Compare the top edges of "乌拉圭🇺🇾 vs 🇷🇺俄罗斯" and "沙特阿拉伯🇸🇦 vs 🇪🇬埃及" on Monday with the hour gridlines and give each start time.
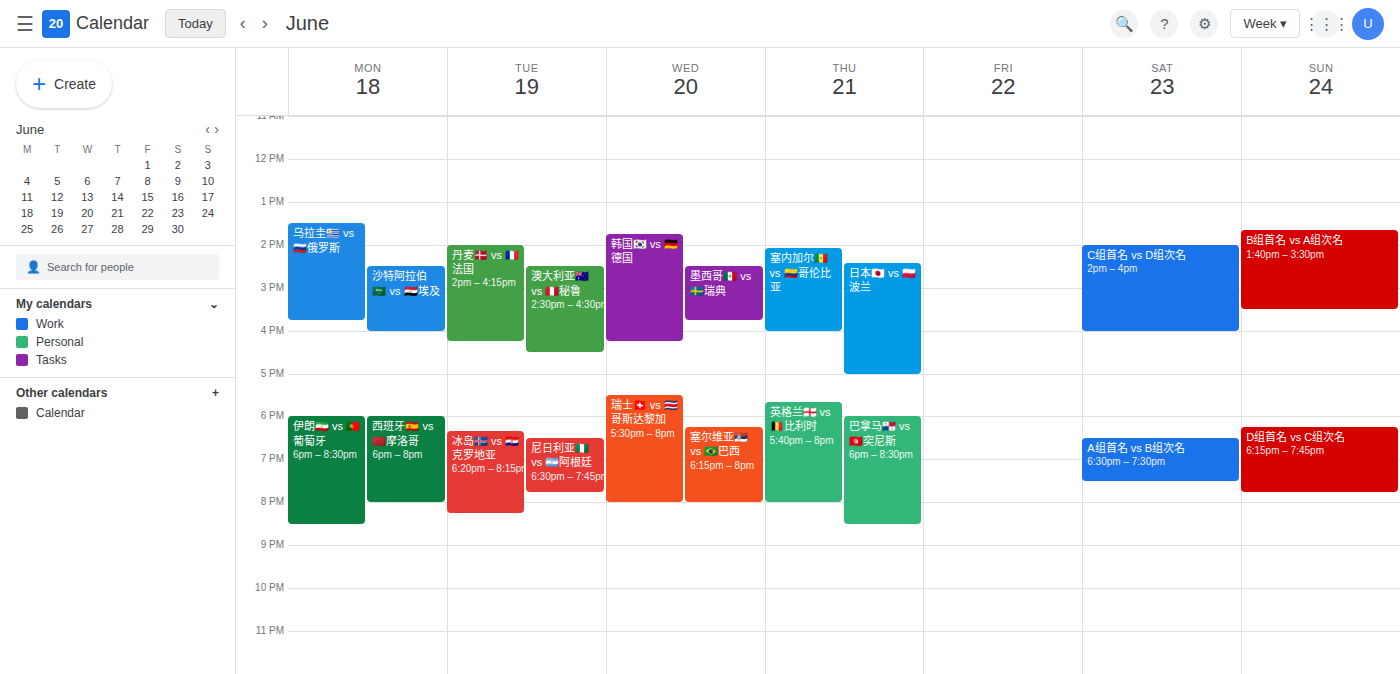
"乌拉圭🇺🇾 vs 🇷🇺俄罗斯": 1:30 PM, halfway between the 1 PM and 2 PM lines. "沙特阿拉伯🇸🇦 vs 🇪🇬埃及": 2:30 PM, halfway between the 2 PM and 3 PM lines.